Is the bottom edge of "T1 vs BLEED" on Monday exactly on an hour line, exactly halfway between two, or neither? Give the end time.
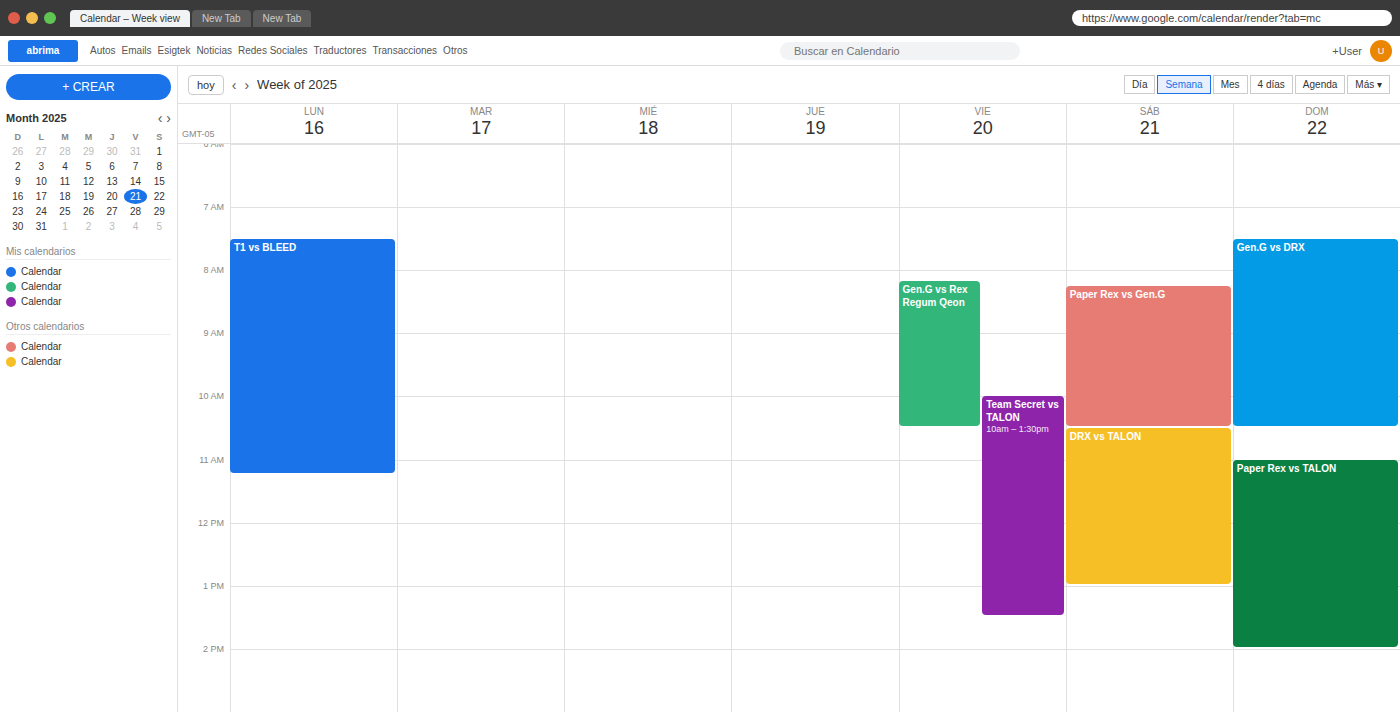
11:15 -- neither: a quarter of the way from the 11:00 line to the 12:00 line.